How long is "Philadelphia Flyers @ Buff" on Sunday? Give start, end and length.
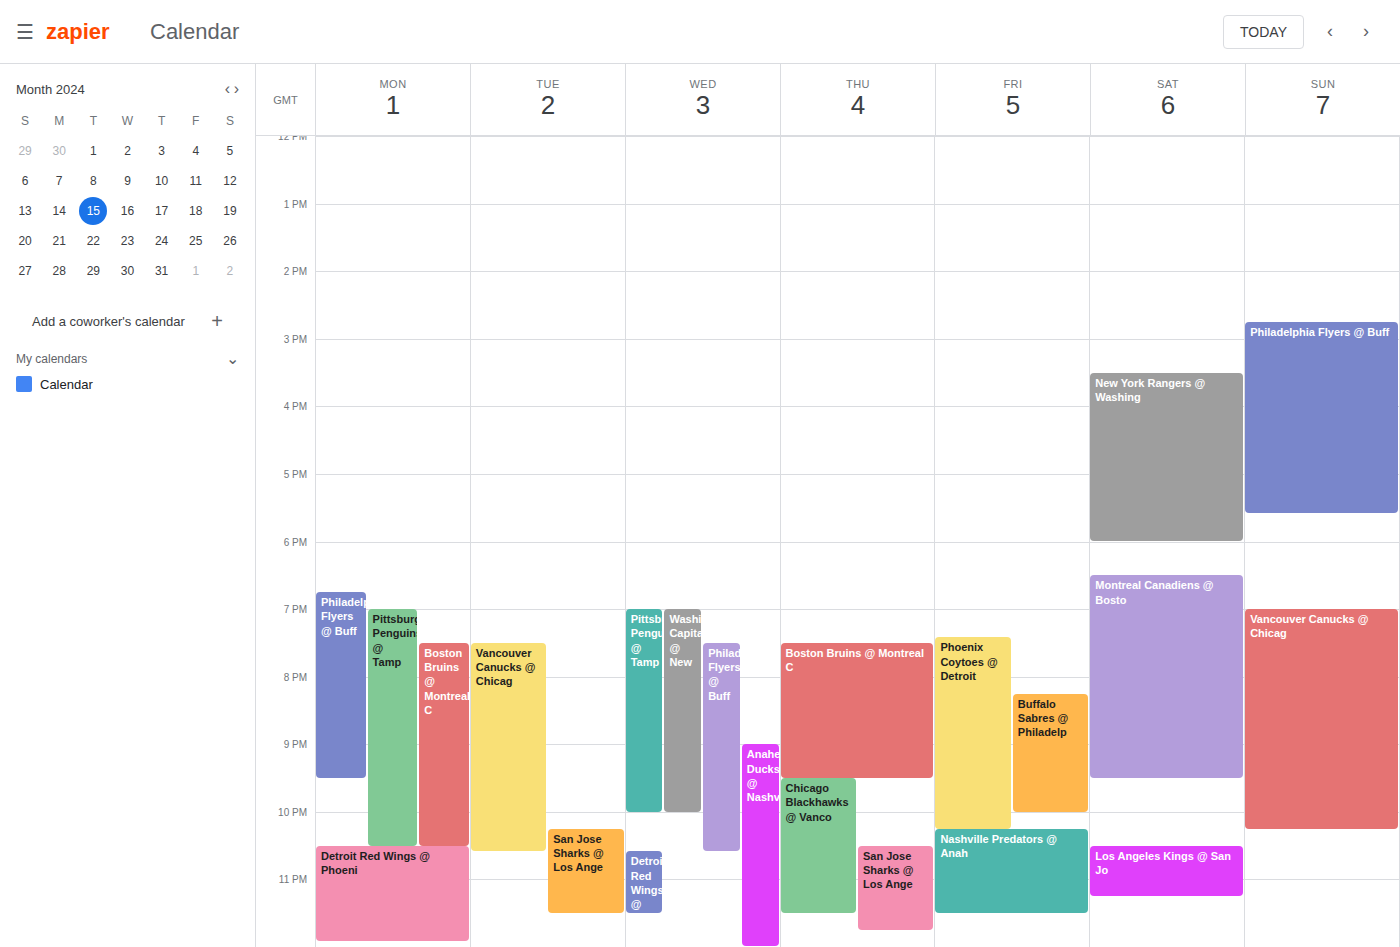
2:45 PM to 5:35 PM, 2 hours 50 minutes